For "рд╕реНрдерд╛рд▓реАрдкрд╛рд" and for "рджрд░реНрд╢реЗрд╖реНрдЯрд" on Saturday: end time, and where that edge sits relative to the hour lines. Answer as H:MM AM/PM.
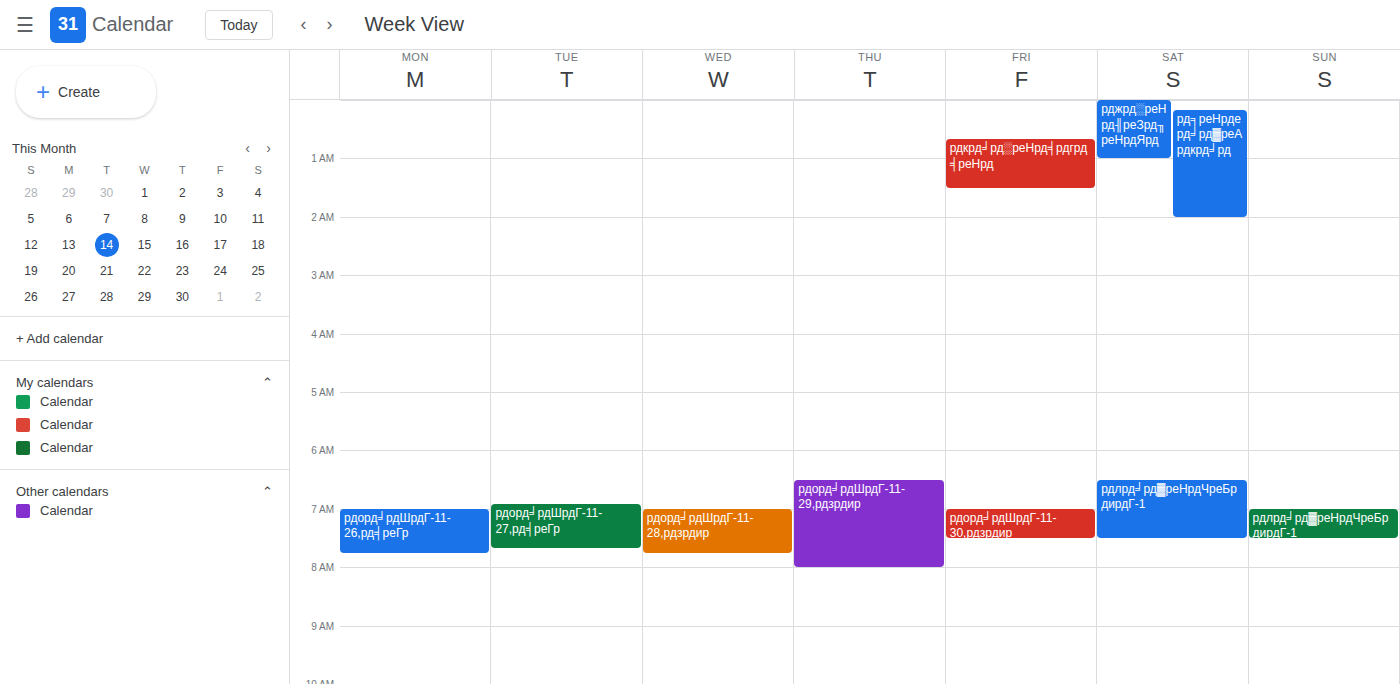
"рд╕реНрдерд╛рд▓реАрдкрд╛рд": 2:00 AM, exactly on the 2 AM line. "рджрд░реНрд╢реЗрд╖реНрдЯрд": 1:00 AM, exactly on the 1 AM line.